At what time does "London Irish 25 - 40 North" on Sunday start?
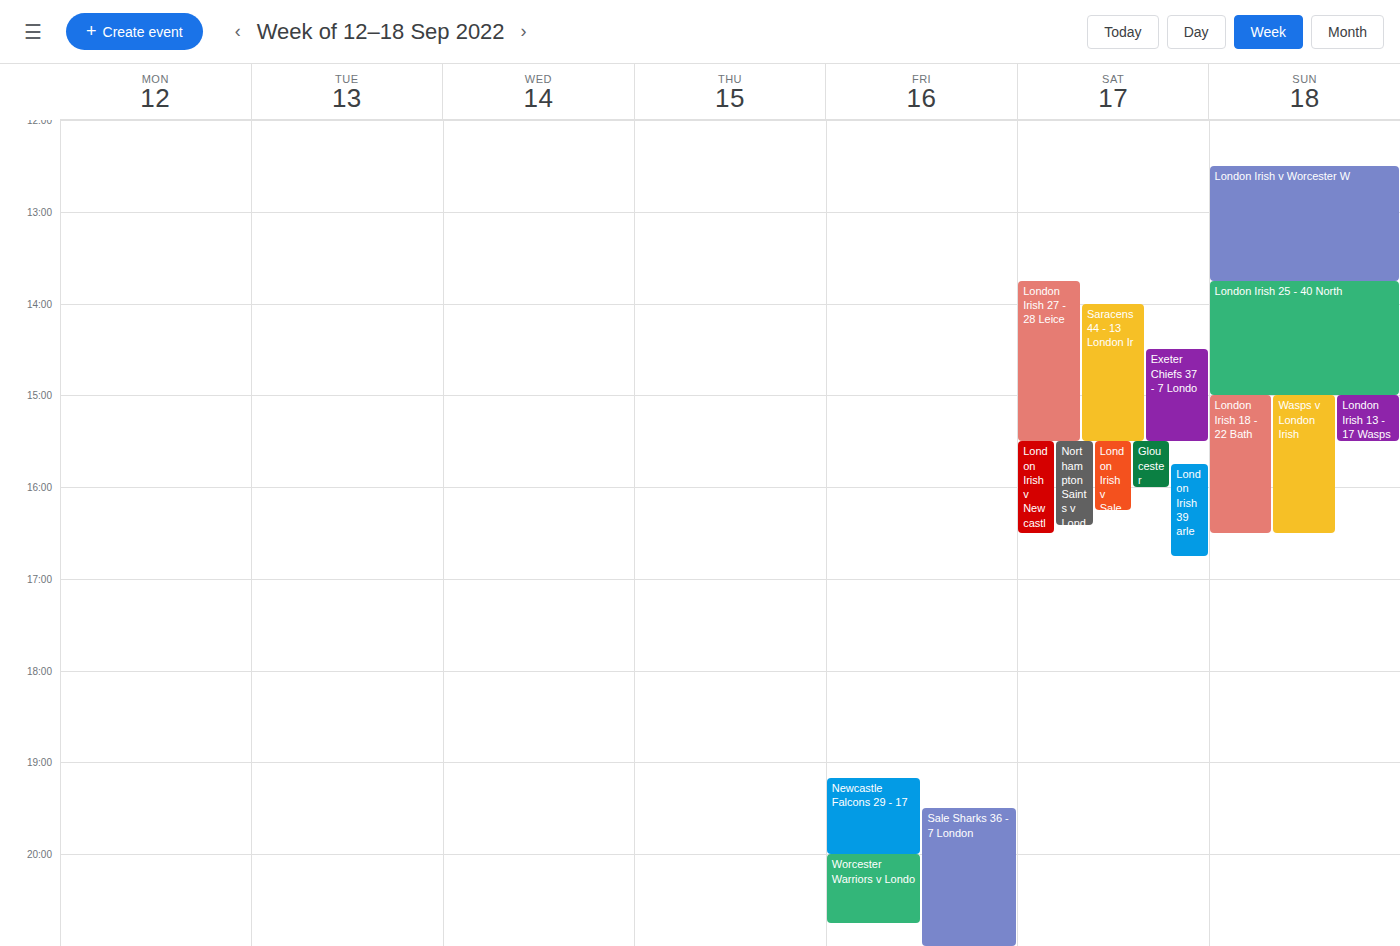
1:45 PM